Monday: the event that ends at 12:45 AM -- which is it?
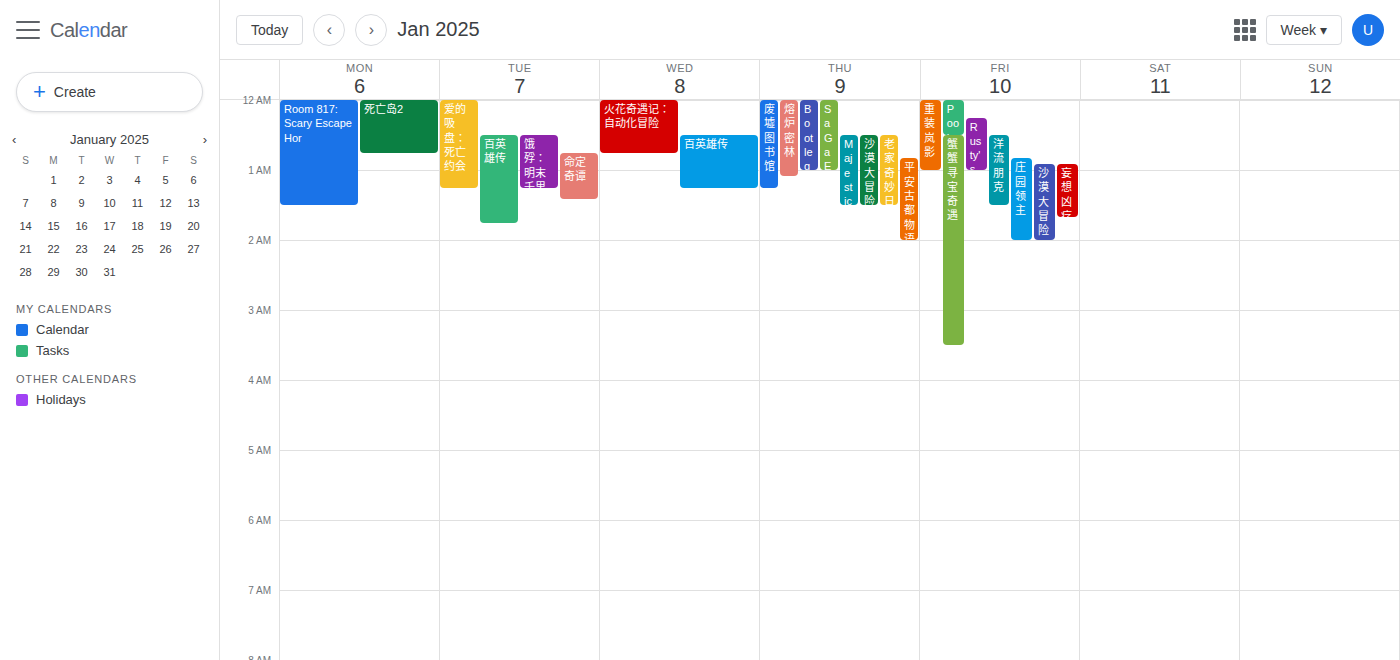
"死亡岛2"